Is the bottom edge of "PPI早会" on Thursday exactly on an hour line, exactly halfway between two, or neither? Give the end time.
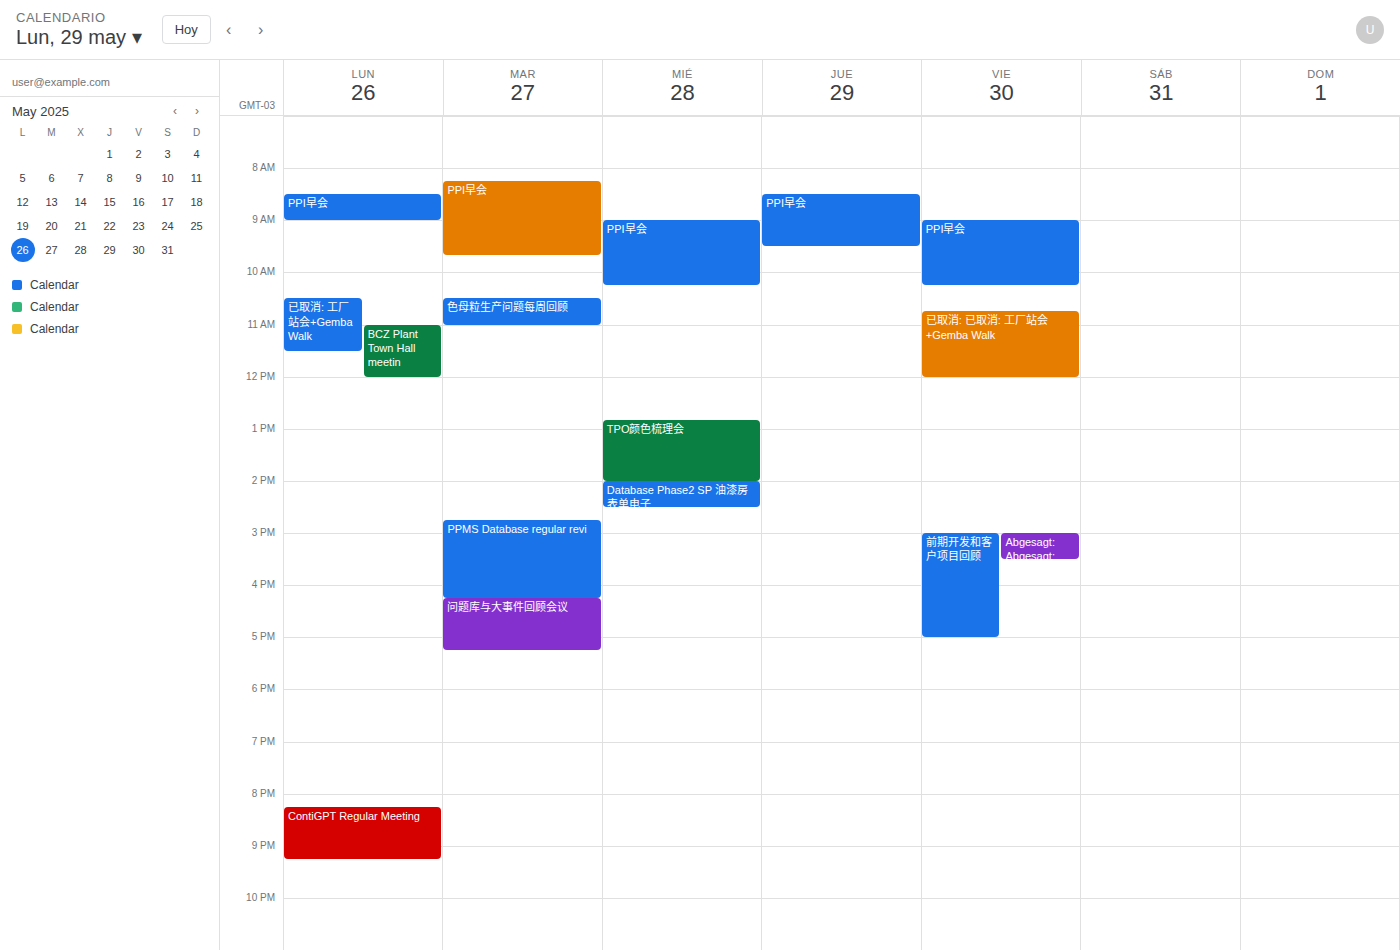
9:30 AM -- halfway between the 9 AM and 10 AM lines.